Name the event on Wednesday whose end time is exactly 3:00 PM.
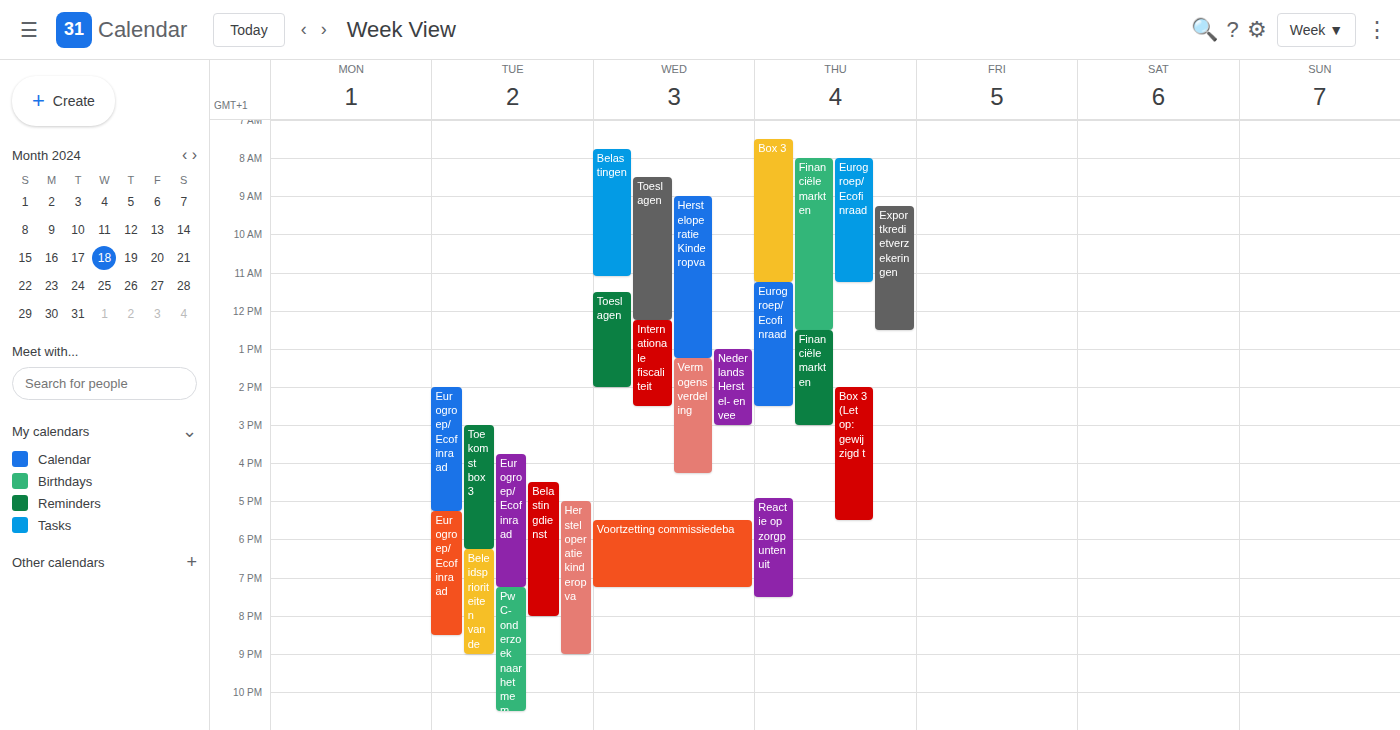
"Nederlands Herstel- en vee"